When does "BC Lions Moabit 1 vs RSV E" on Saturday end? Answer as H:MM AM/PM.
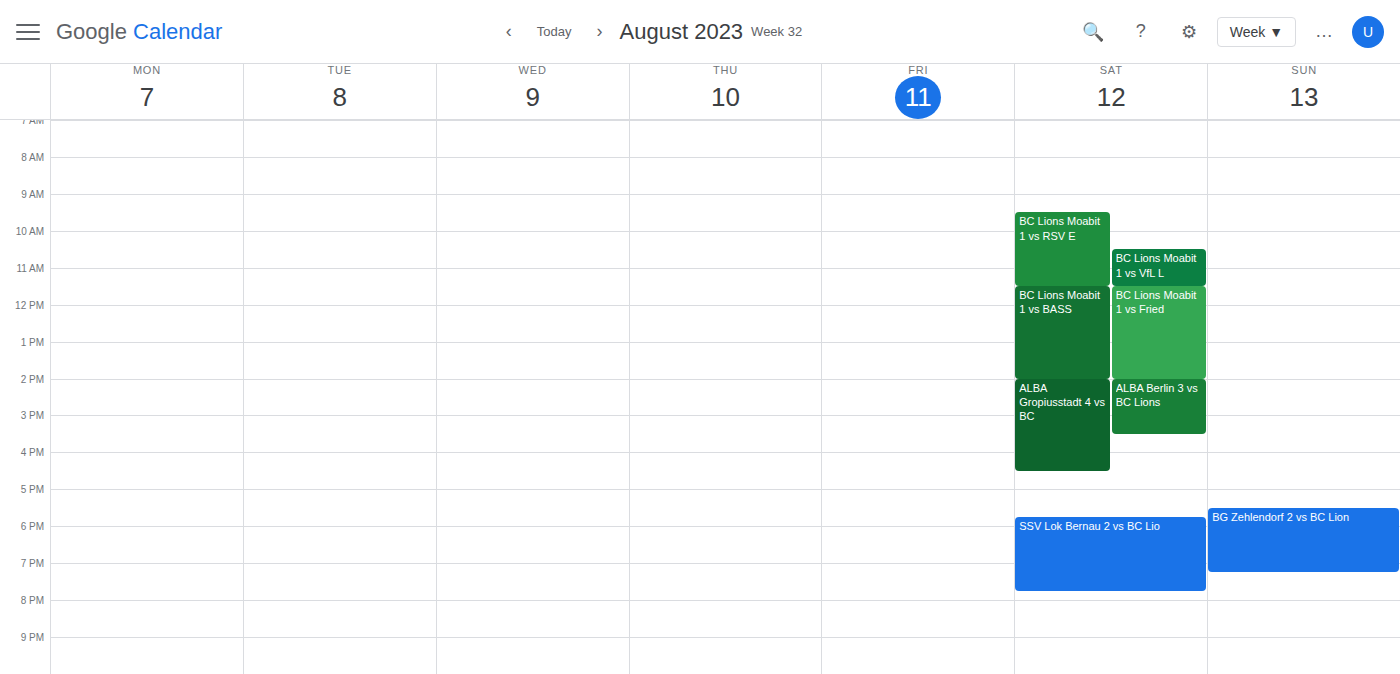
11:30 AM